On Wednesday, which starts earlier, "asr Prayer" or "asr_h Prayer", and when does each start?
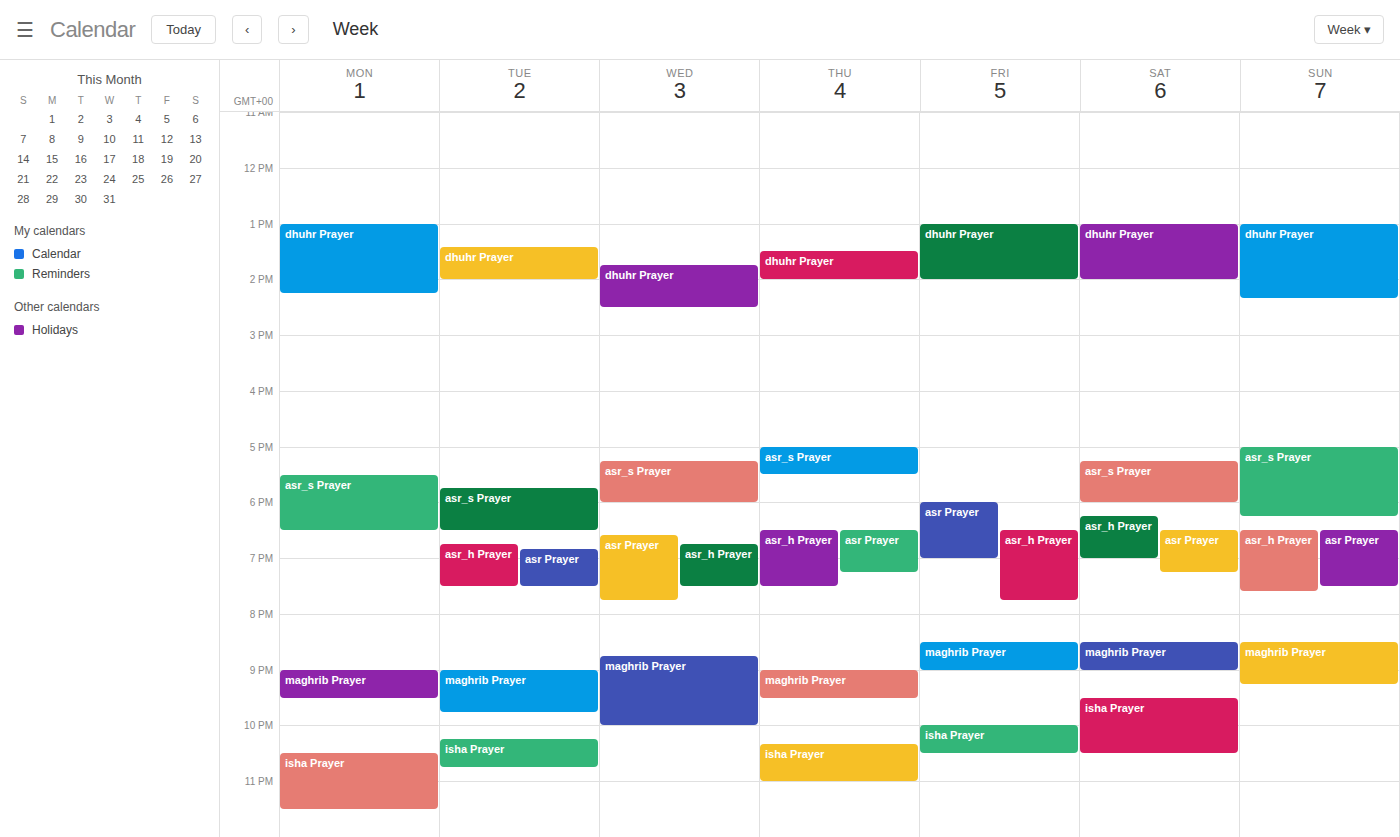
"asr Prayer" 6:35 PM; "asr_h Prayer" 6:45 PM.